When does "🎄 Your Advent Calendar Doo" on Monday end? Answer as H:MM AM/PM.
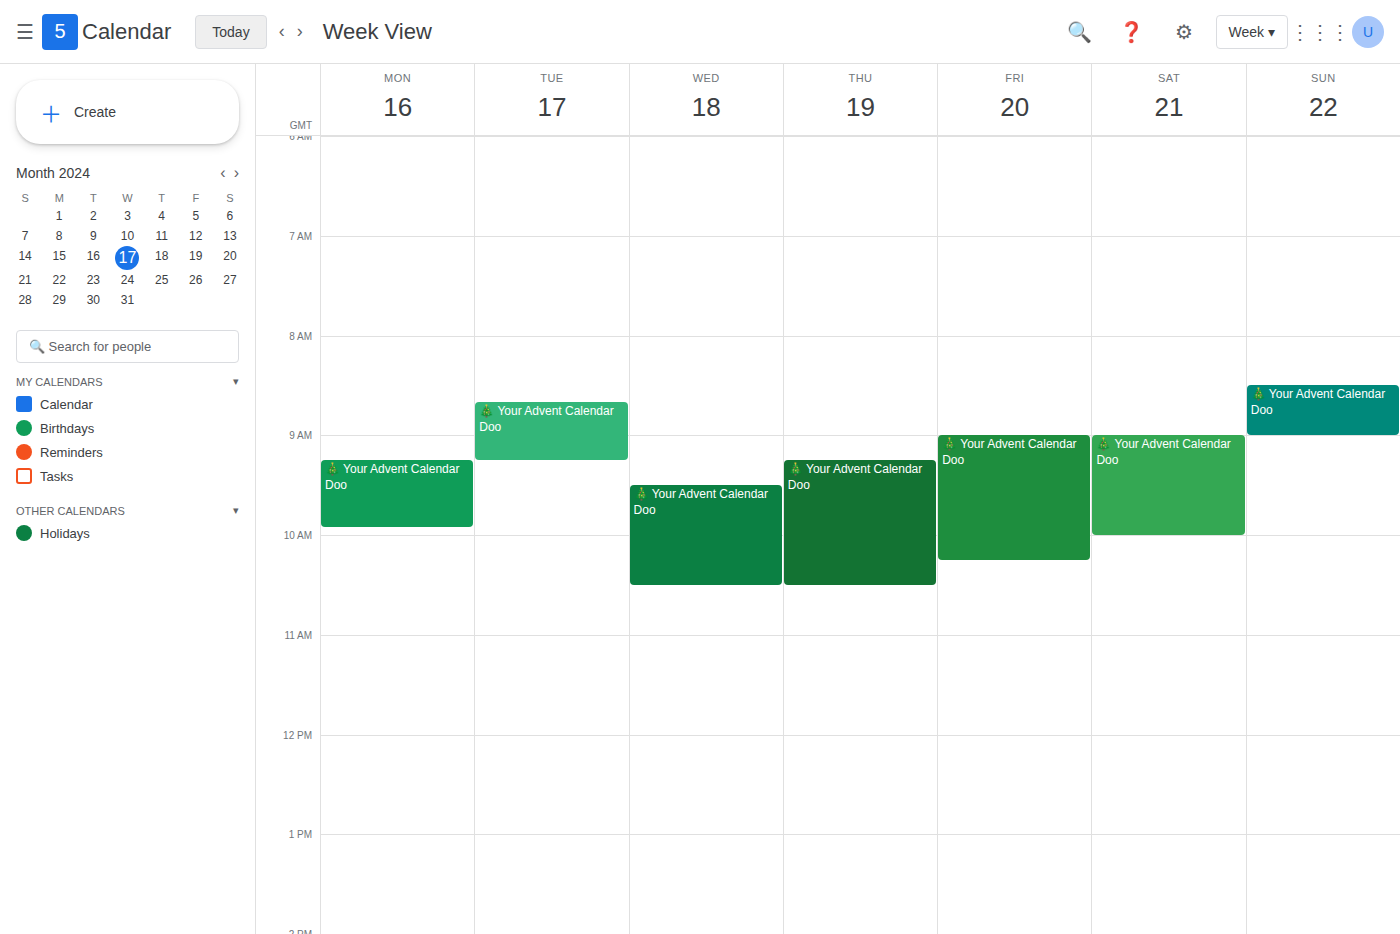
9:55 AM